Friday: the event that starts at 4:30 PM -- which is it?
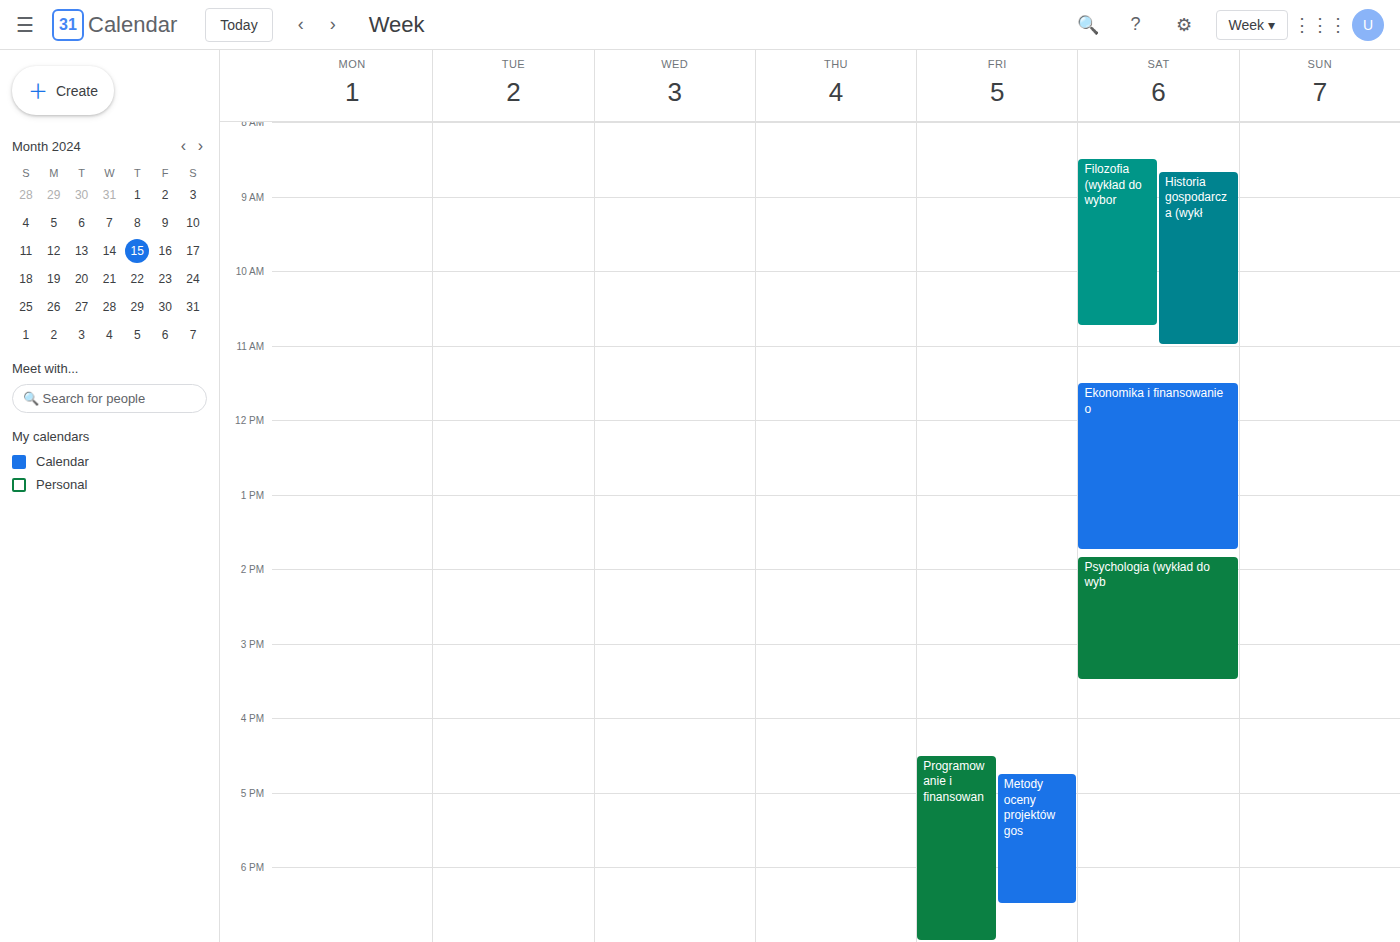
"Programowanie i finansowan"